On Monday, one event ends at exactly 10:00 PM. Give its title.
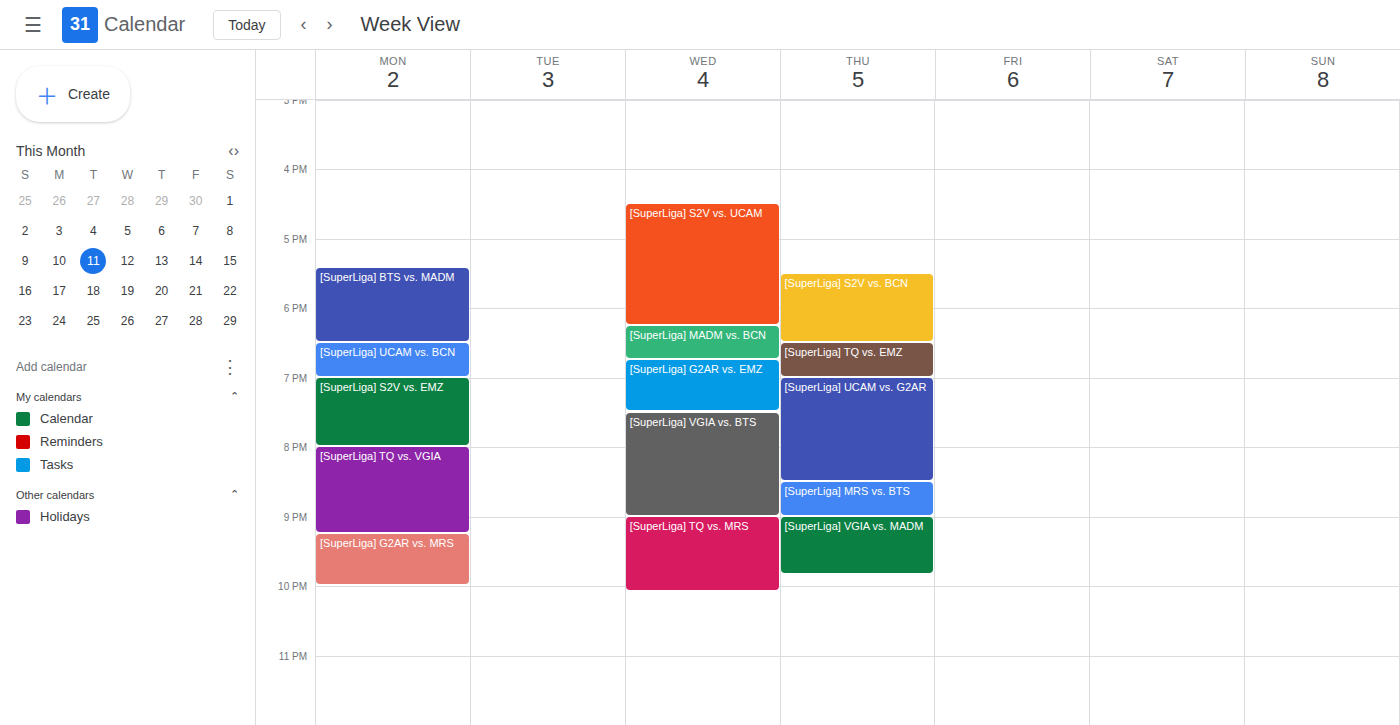
"[SuperLiga] G2AR vs. MRS"